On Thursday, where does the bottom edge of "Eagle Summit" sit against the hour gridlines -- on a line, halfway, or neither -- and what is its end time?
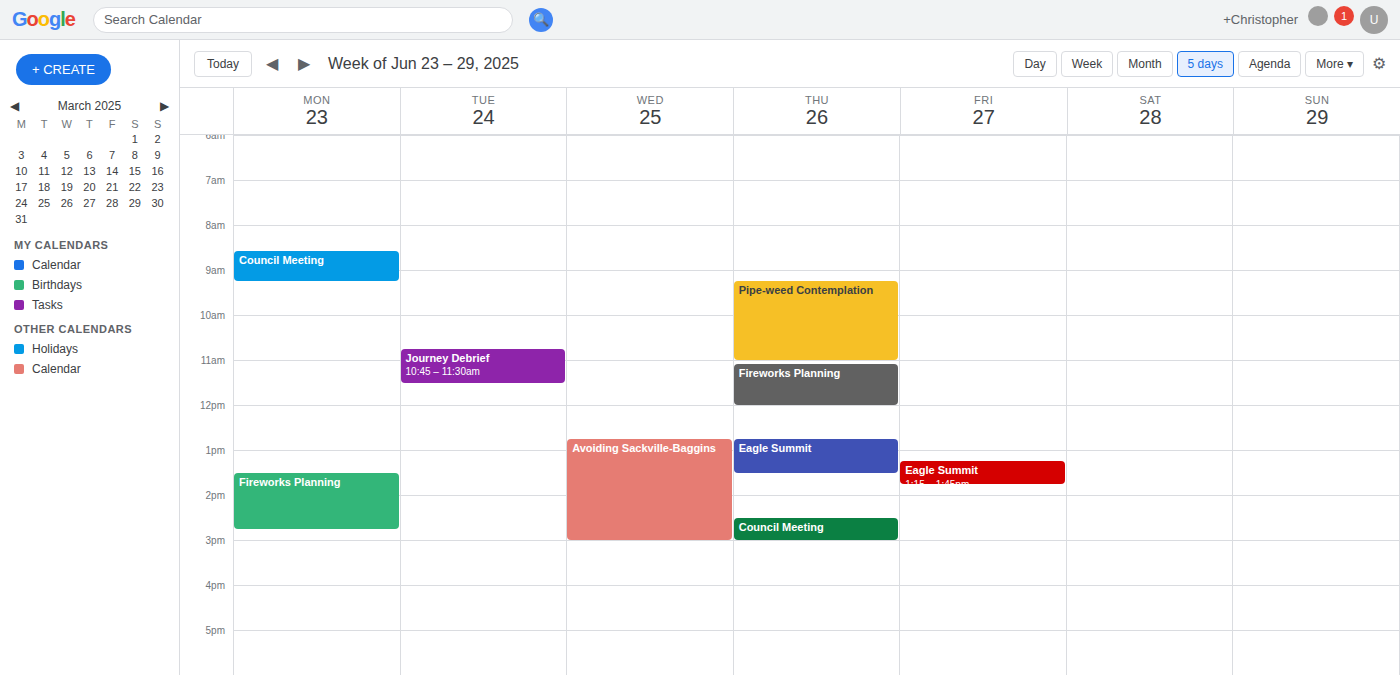
1:30 PM -- halfway between the 1 PM and 2 PM lines.